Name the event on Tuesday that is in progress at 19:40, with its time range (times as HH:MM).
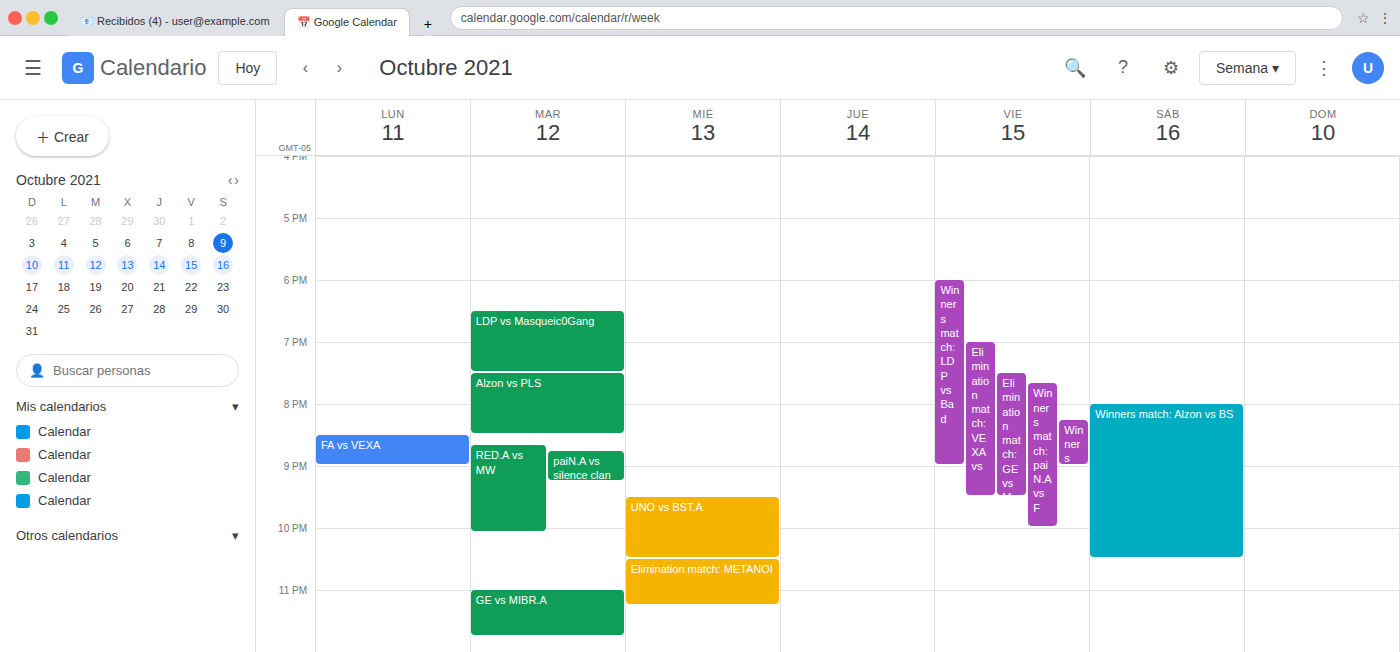
"Alzon vs PLS", 19:30 to 20:30